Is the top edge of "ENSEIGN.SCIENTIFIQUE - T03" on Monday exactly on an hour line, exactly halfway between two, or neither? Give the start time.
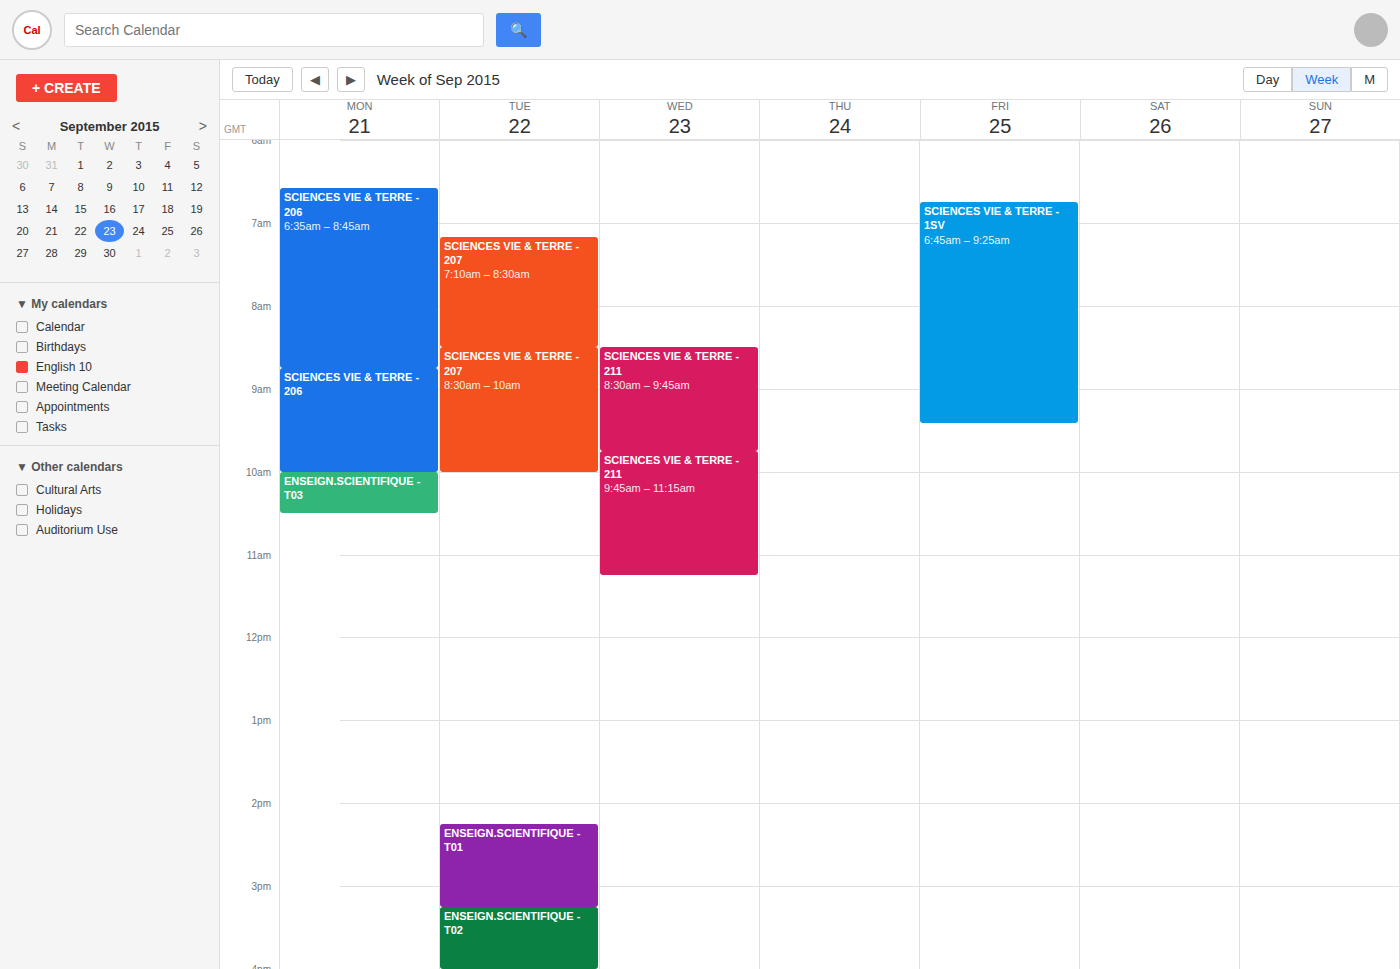
10:00 AM -- exactly on the 10 AM line.